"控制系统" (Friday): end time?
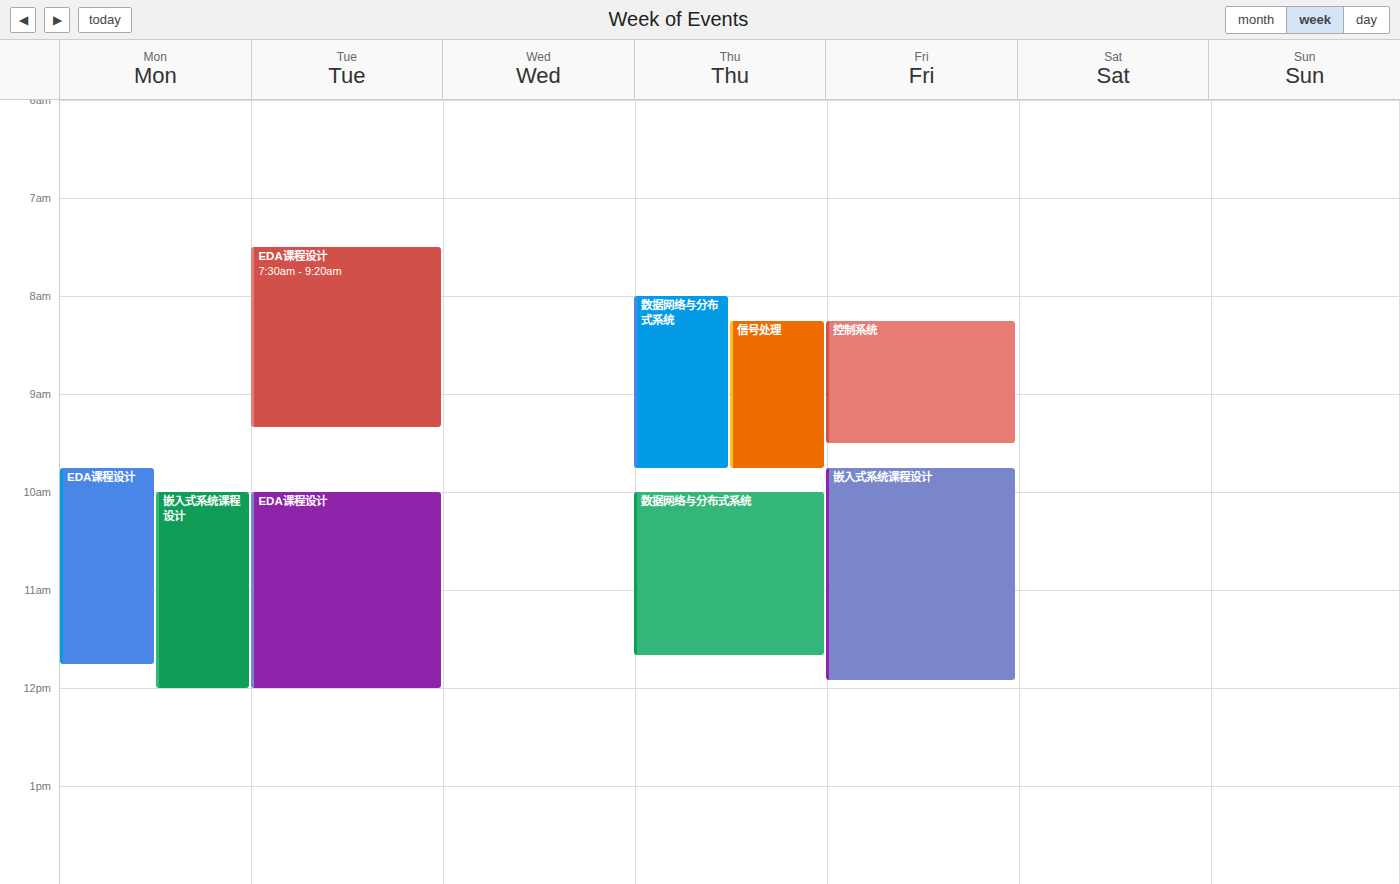
9:30 AM